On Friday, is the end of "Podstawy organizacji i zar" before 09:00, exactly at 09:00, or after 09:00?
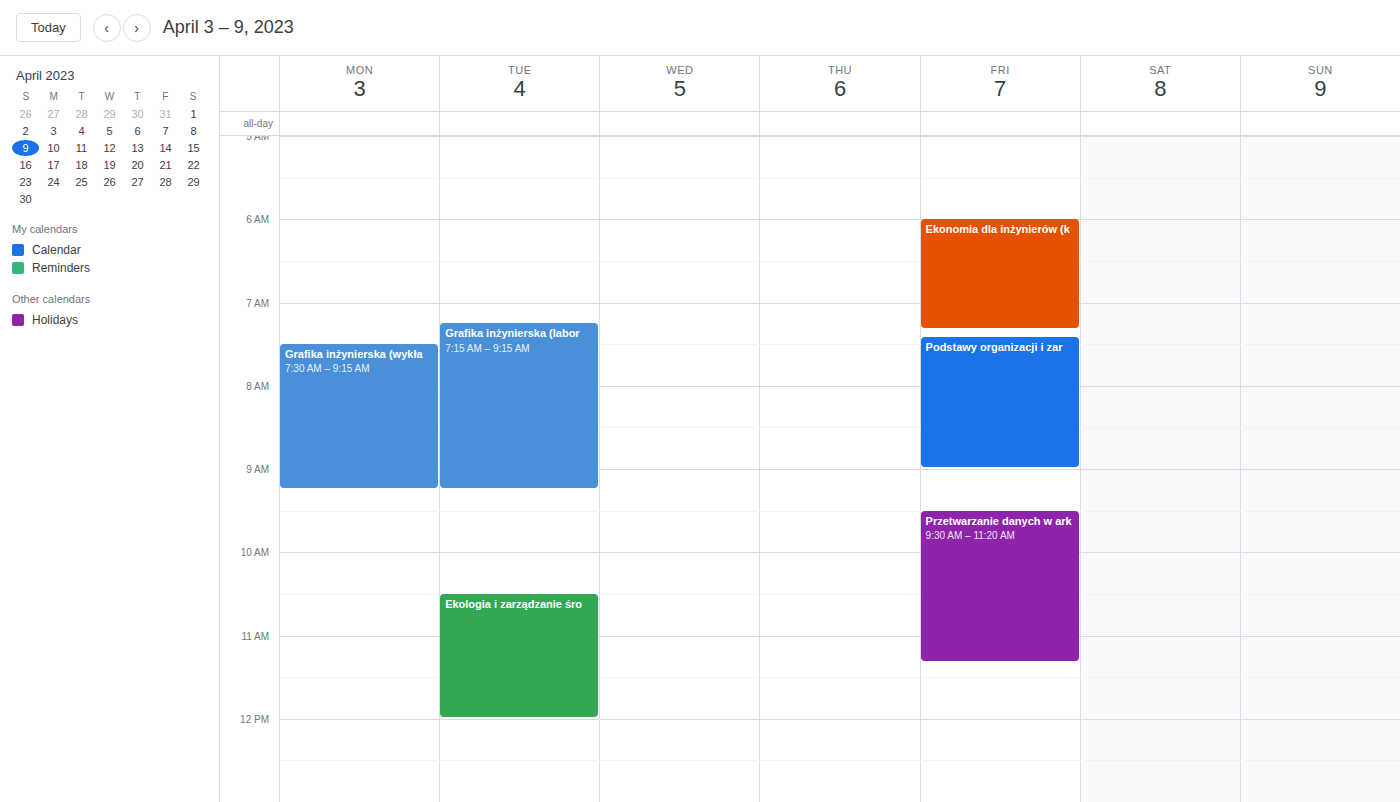
09:00 -- exactly at 09:00, on the 09:00 line.